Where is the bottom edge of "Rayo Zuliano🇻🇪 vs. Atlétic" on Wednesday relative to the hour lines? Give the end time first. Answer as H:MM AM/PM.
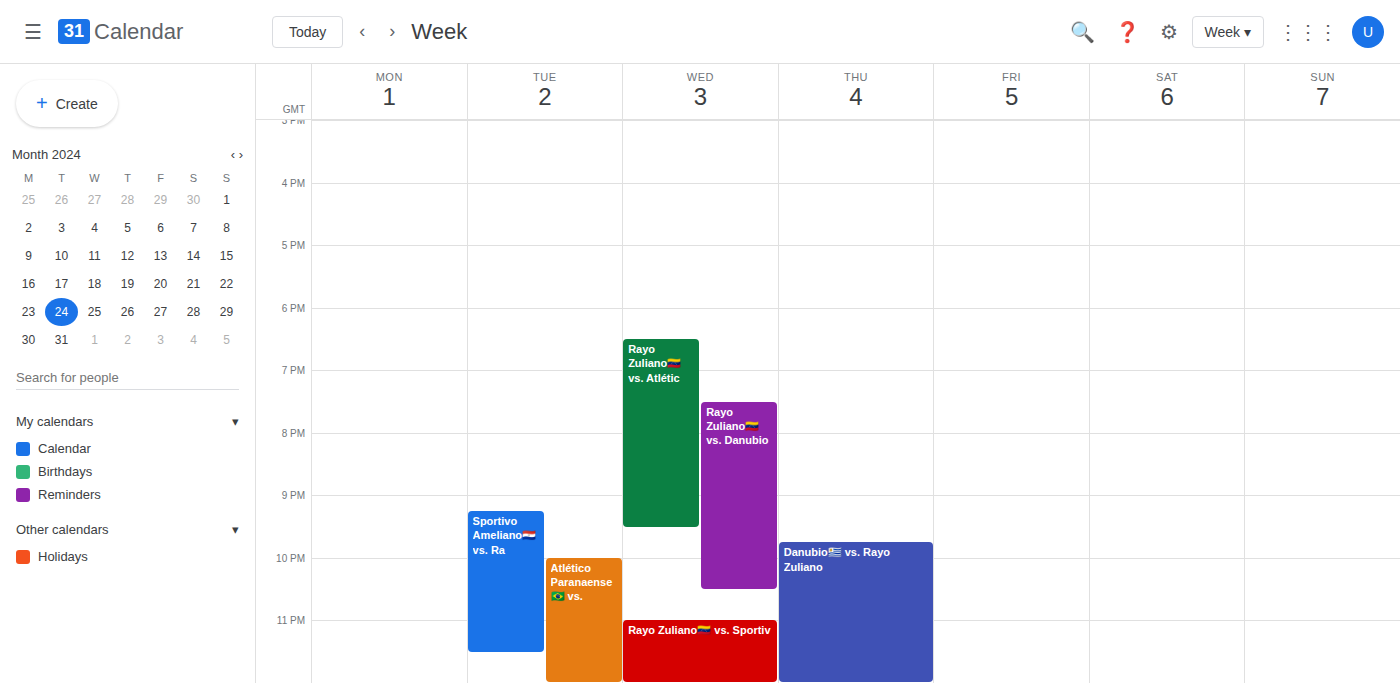
9:30 PM -- halfway between the 9 PM and 10 PM lines.